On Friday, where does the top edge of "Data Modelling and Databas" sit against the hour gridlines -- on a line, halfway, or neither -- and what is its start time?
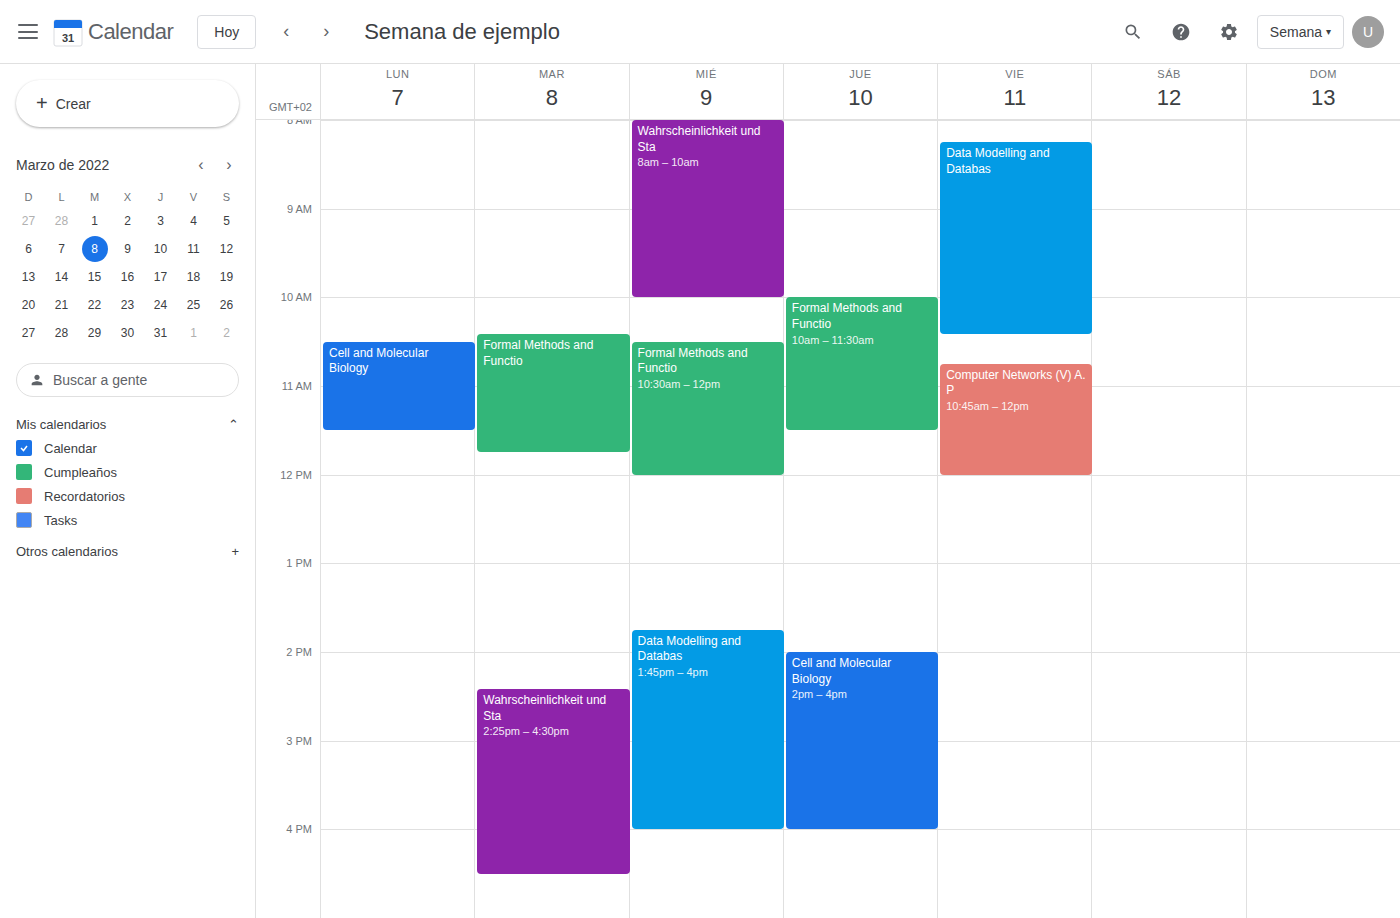
8:15 AM -- neither: a quarter of the way from the 8 AM line to the 9 AM line.